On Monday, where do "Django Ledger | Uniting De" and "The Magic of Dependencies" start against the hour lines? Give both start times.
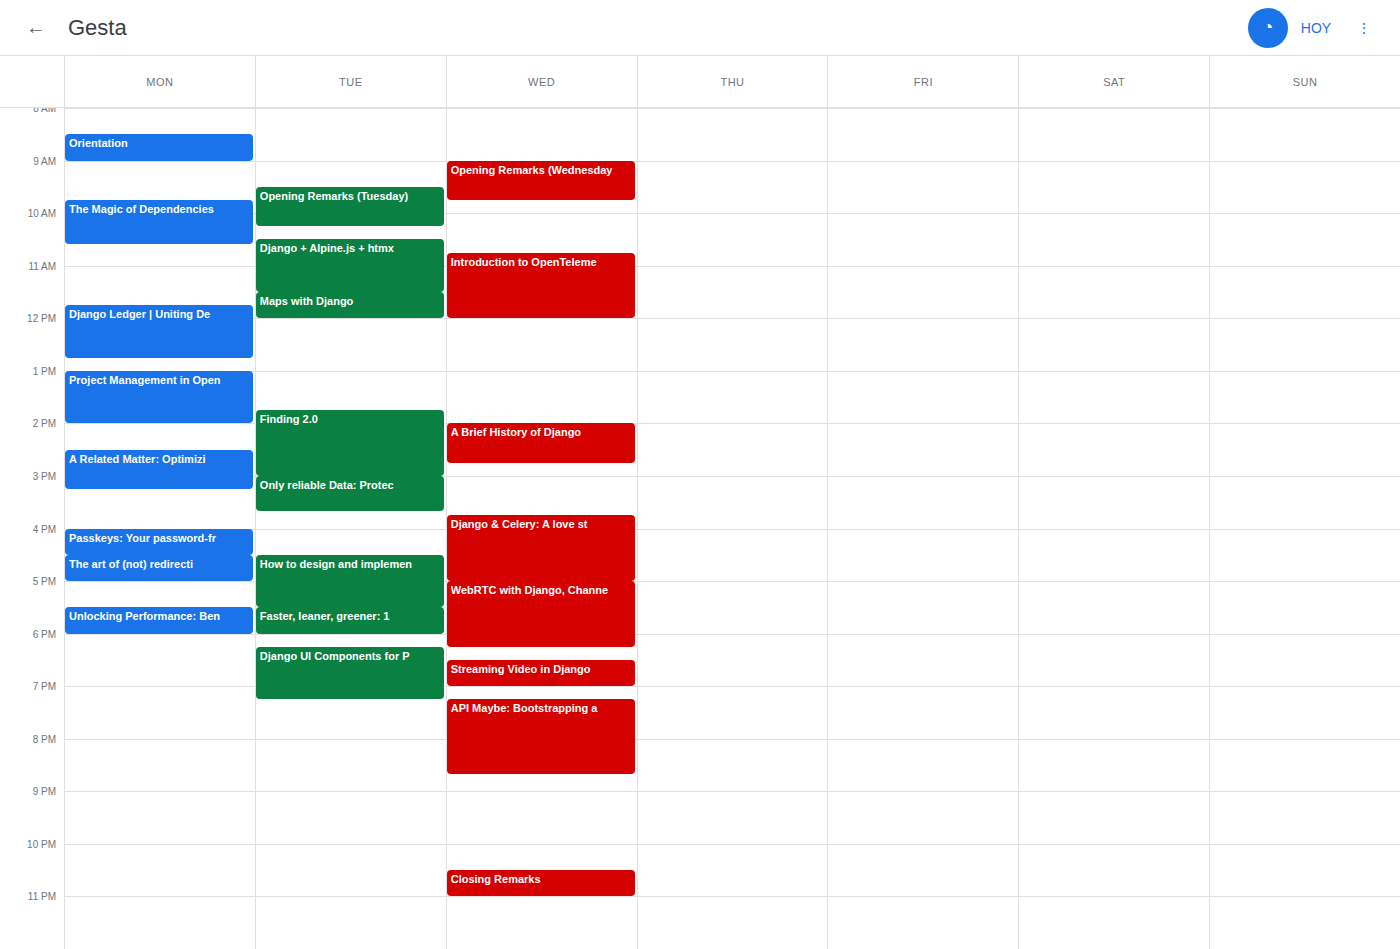
"Django Ledger | Uniting De": 11:45 AM, neither: three quarters of the way from the 11 AM line to the 12 PM line. "The Magic of Dependencies": 9:45 AM, neither: three quarters of the way from the 9 AM line to the 10 AM line.